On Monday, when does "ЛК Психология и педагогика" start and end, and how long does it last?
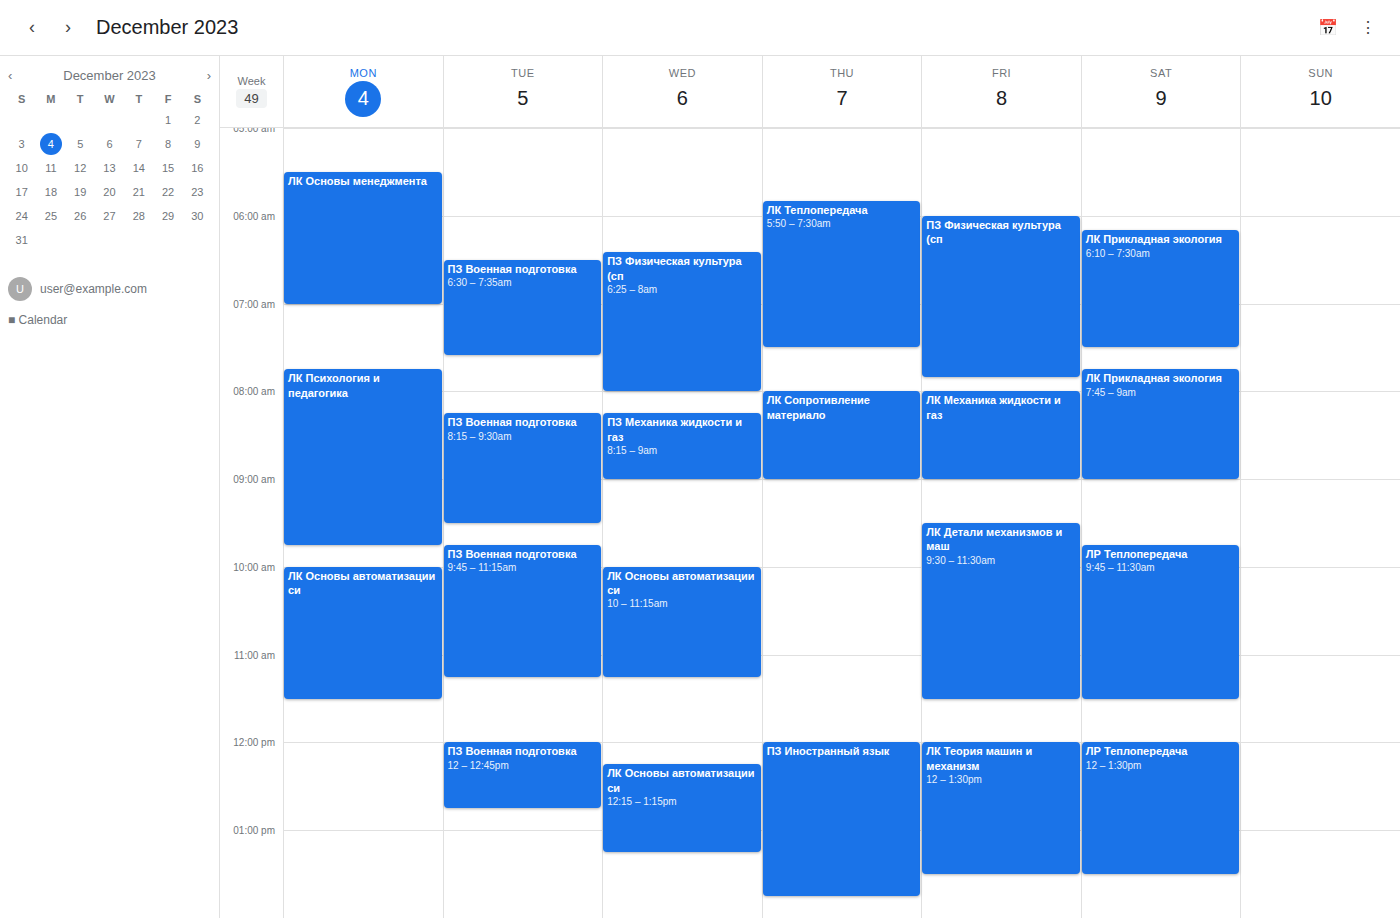
7:45 AM to 9:45 AM, 2 hours